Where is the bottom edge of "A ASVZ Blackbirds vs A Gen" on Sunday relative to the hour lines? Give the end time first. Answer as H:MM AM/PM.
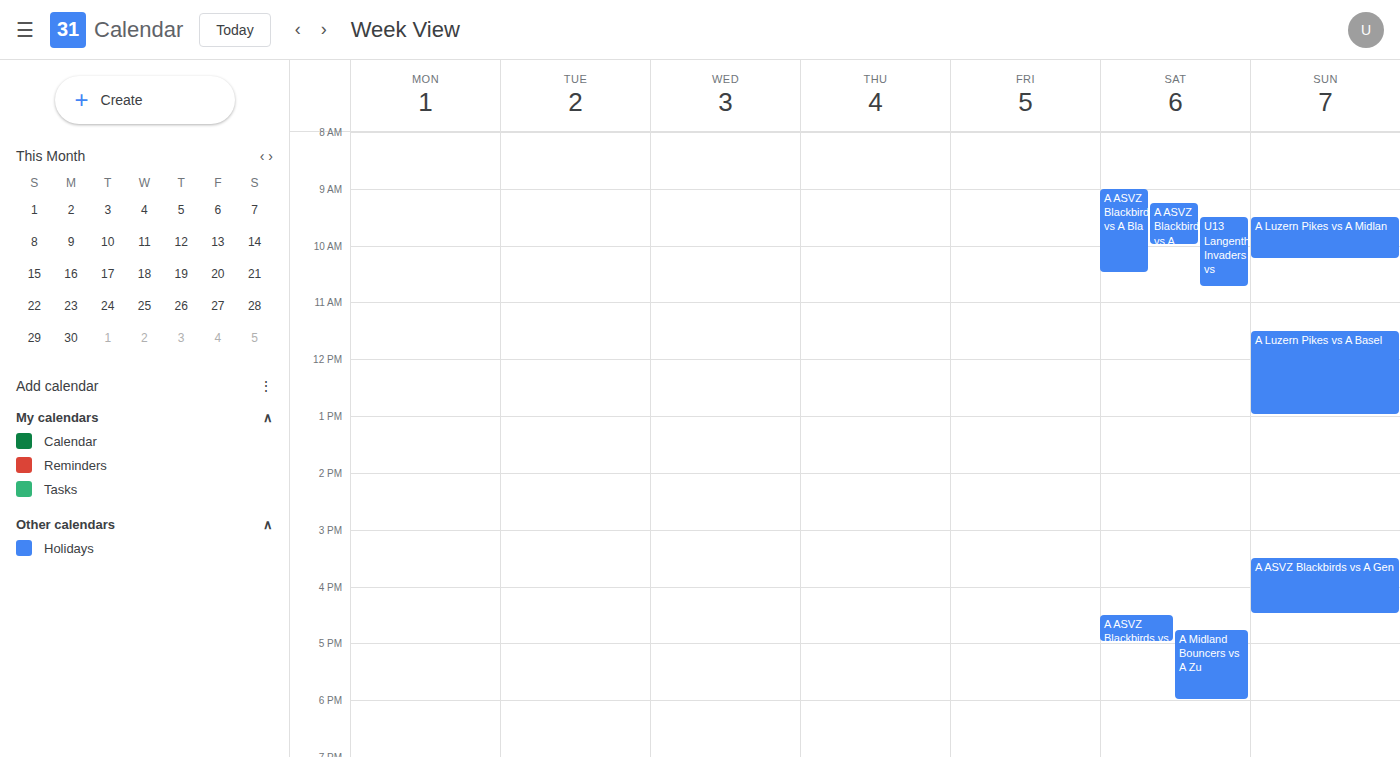
4:30 PM -- halfway between the 4 PM and 5 PM lines.